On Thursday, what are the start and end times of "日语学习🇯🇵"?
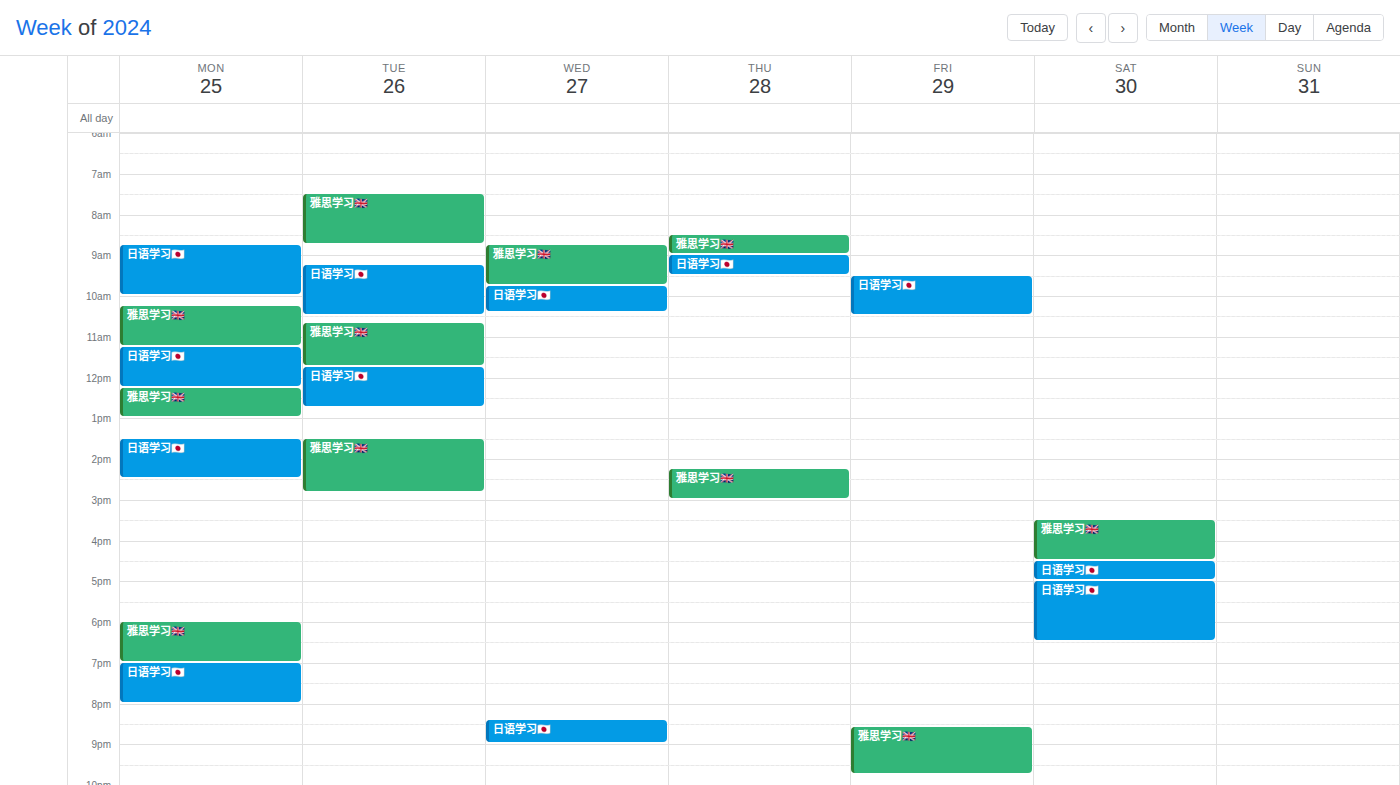
9:00 AM to 9:30 AM